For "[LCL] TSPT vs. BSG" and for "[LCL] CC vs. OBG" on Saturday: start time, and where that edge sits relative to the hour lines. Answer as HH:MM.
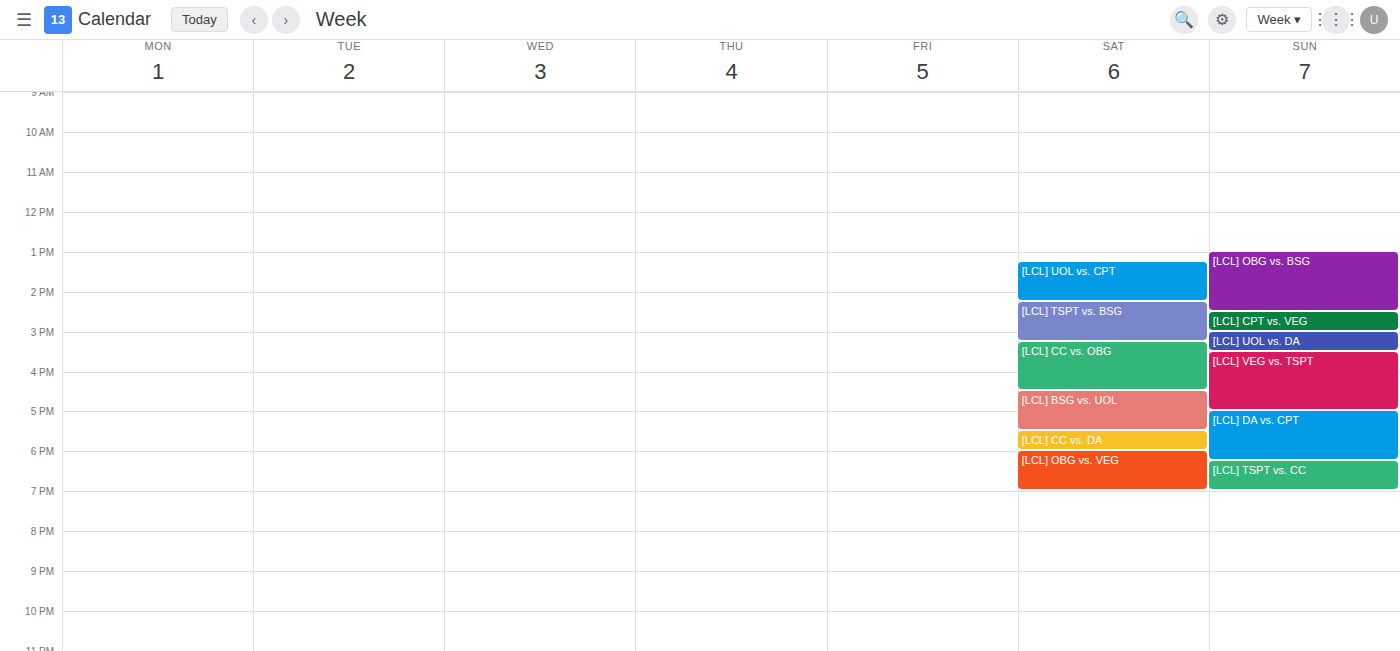
"[LCL] TSPT vs. BSG": 14:15, neither: a quarter of the way from the 14:00 line to the 15:00 line. "[LCL] CC vs. OBG": 15:15, neither: a quarter of the way from the 15:00 line to the 16:00 line.